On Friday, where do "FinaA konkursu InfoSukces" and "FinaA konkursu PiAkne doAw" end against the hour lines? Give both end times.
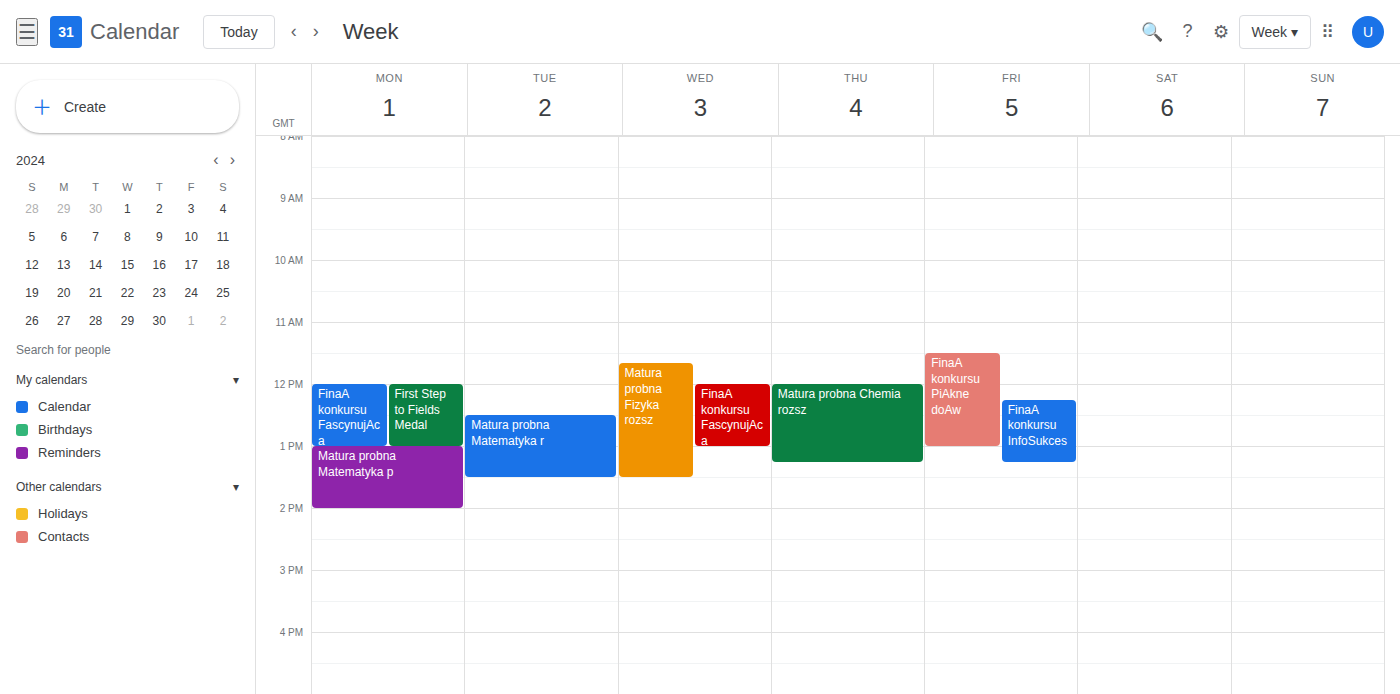
"FinaA konkursu InfoSukces": 13:15, neither: a quarter of the way from the 13:00 line to the 14:00 line. "FinaA konkursu PiAkne doAw": 13:00, exactly on the 13:00 line.